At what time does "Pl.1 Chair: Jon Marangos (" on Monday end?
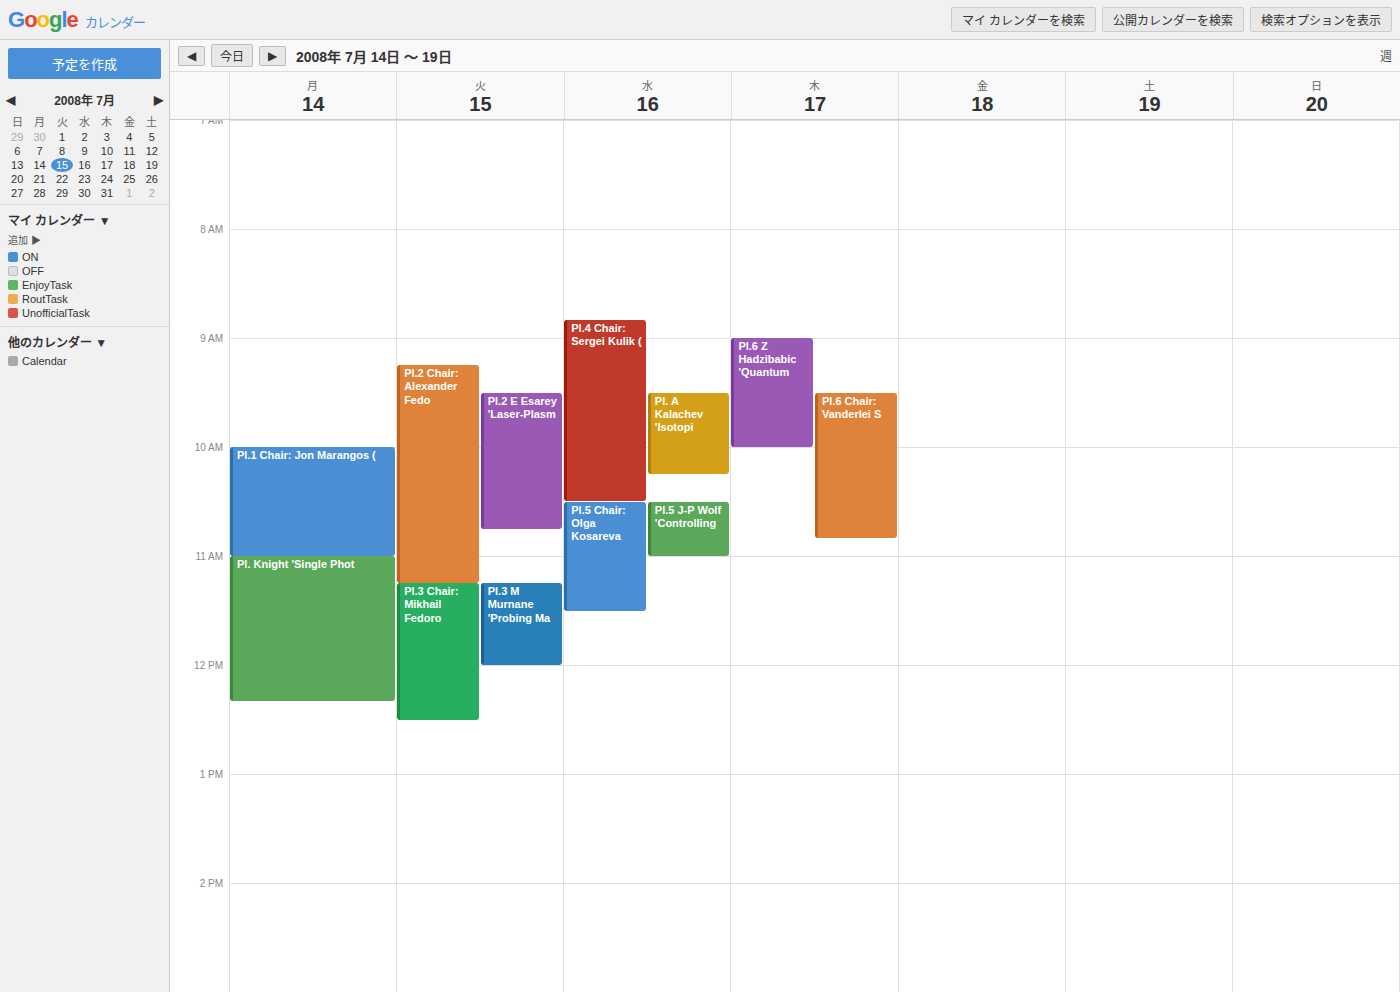
11:00 AM